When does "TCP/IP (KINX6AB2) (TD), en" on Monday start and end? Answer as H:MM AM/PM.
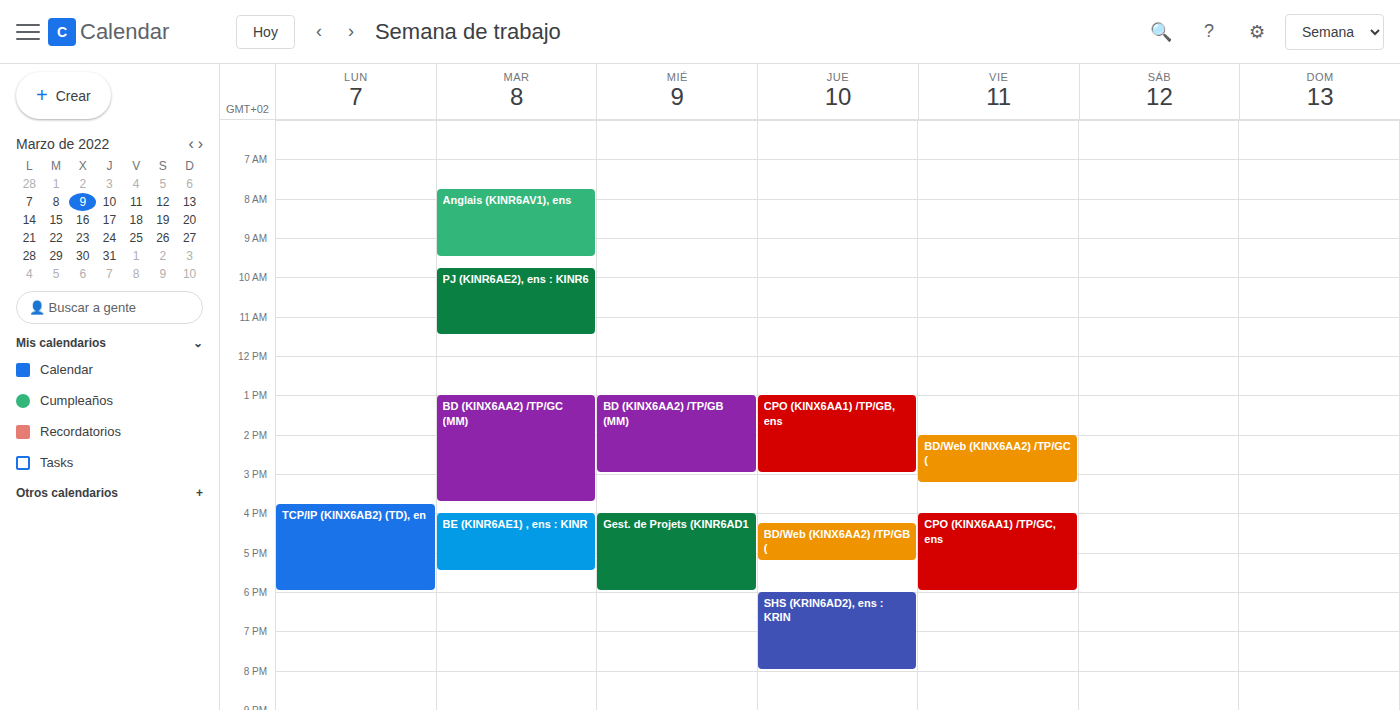
3:45 PM to 6:00 PM